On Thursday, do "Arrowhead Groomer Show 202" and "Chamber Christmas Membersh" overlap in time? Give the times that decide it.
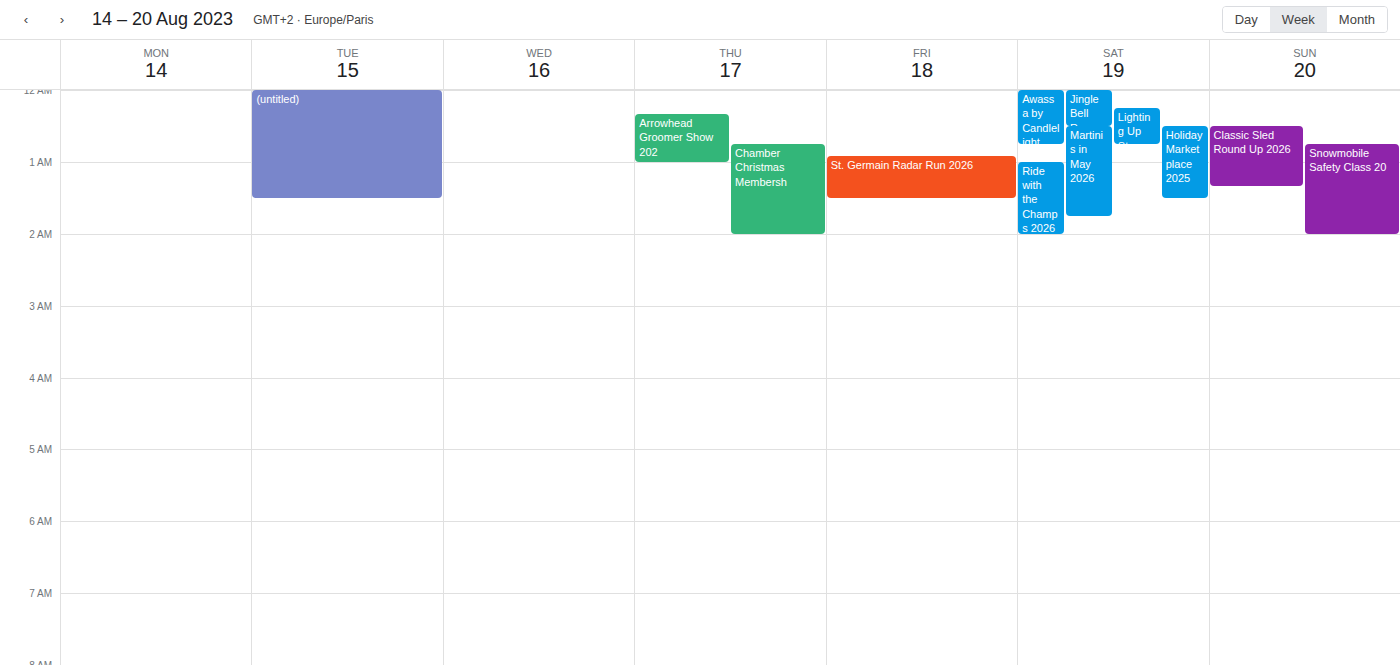
"Chamber Christmas Membersh" starts at 12:45 AM, before "Arrowhead Groomer Show 202" ends at 1:00 AM -- they overlap.